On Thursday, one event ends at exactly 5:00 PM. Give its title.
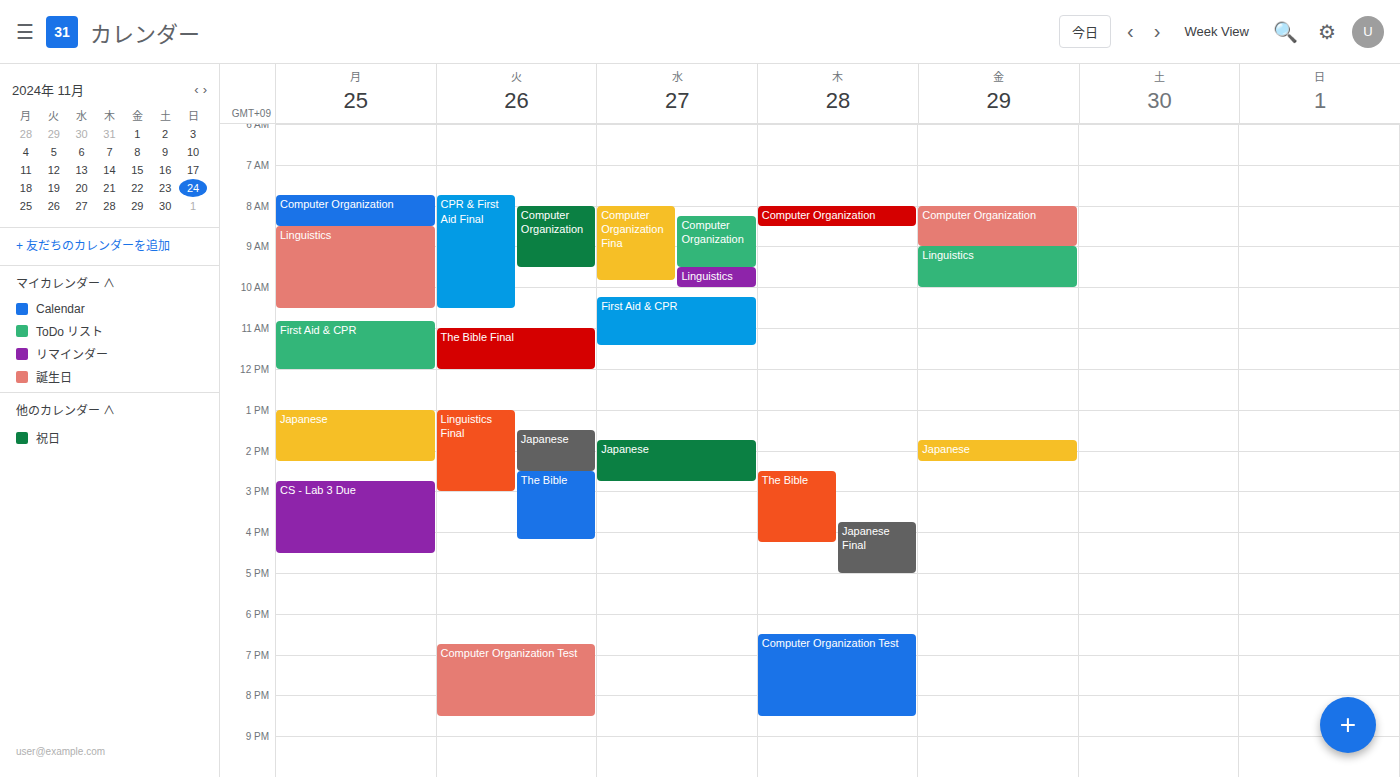
"Japanese Final"